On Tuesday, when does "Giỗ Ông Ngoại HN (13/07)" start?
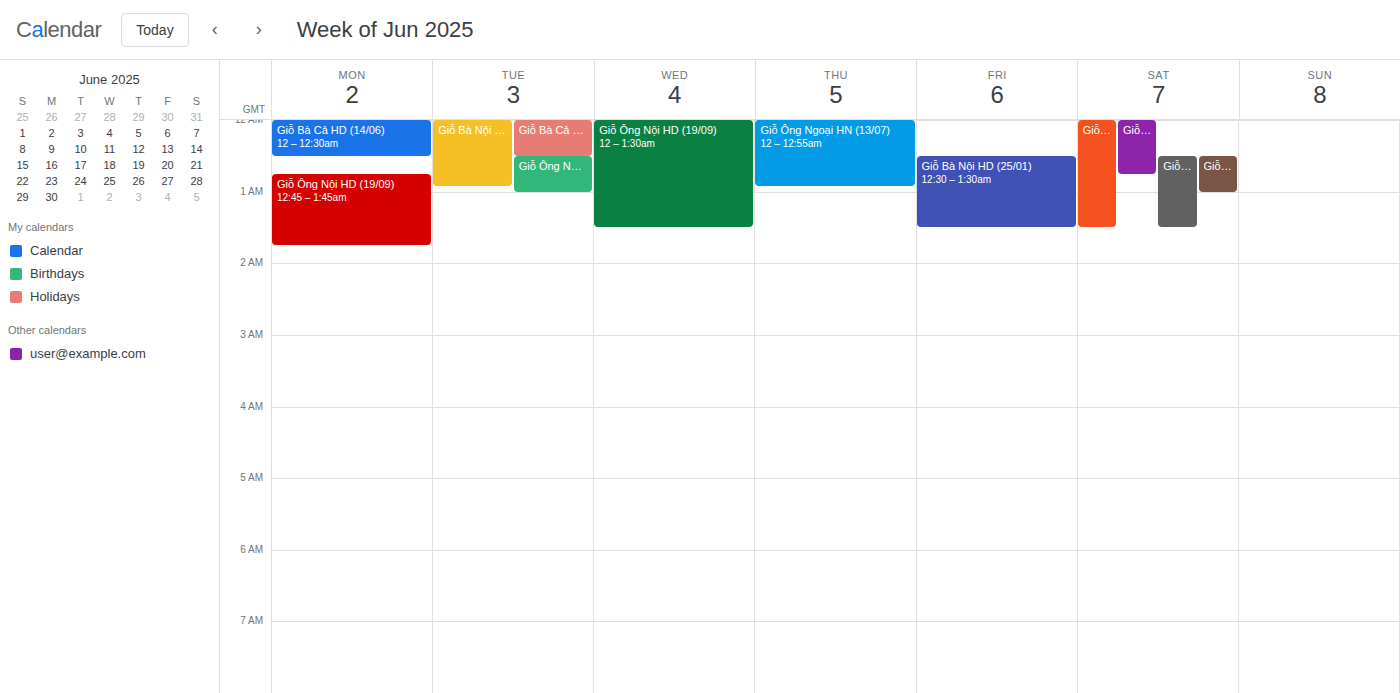
12:30 AM